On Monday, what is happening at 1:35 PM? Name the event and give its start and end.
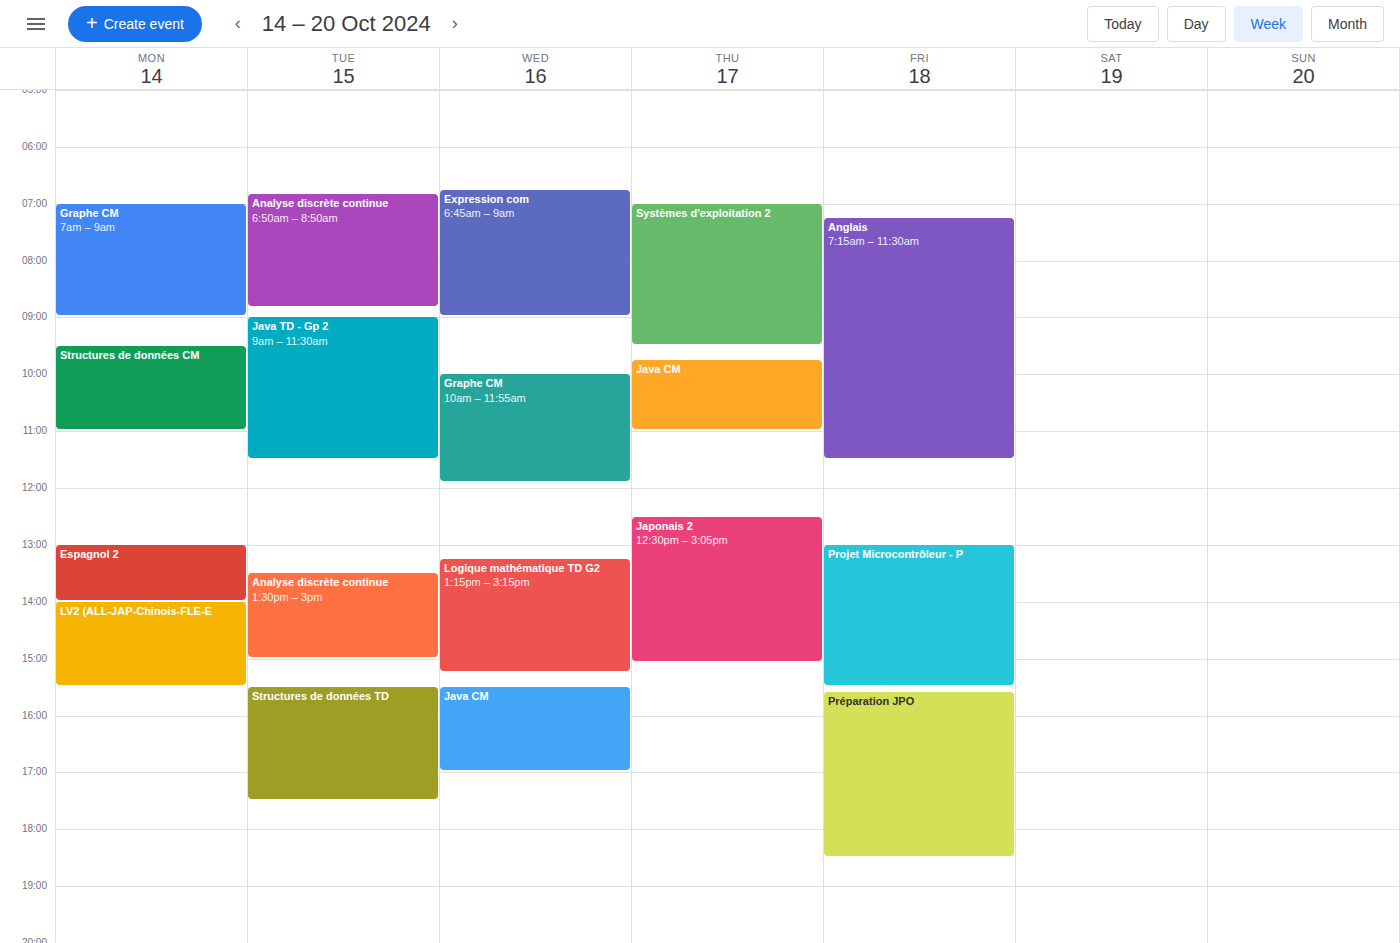
"Espagnol 2", 1:00 PM to 2:00 PM